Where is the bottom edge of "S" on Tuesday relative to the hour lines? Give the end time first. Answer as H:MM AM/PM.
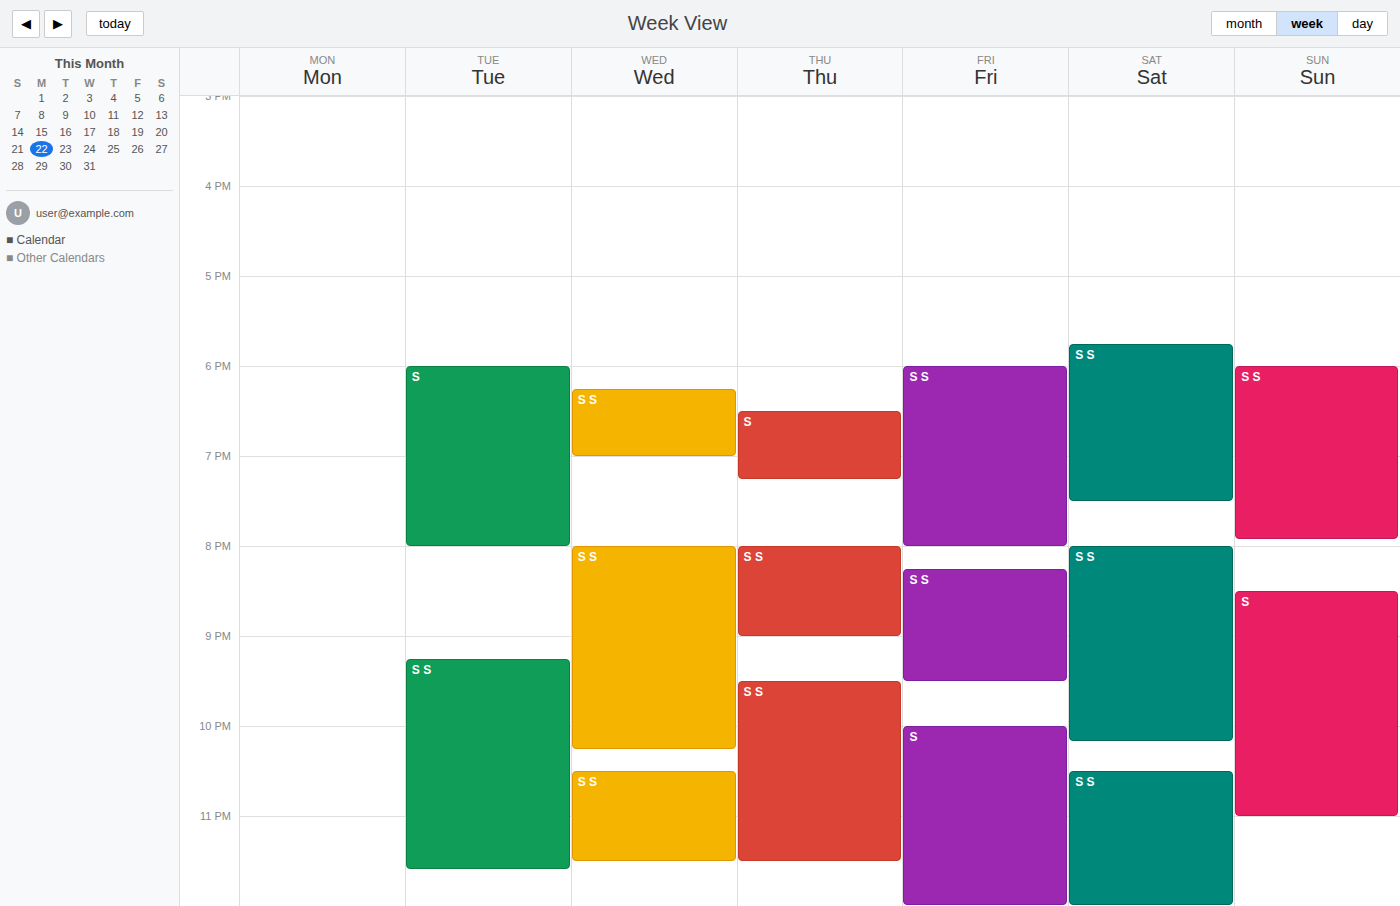
8:00 PM -- exactly on the 8 PM line.